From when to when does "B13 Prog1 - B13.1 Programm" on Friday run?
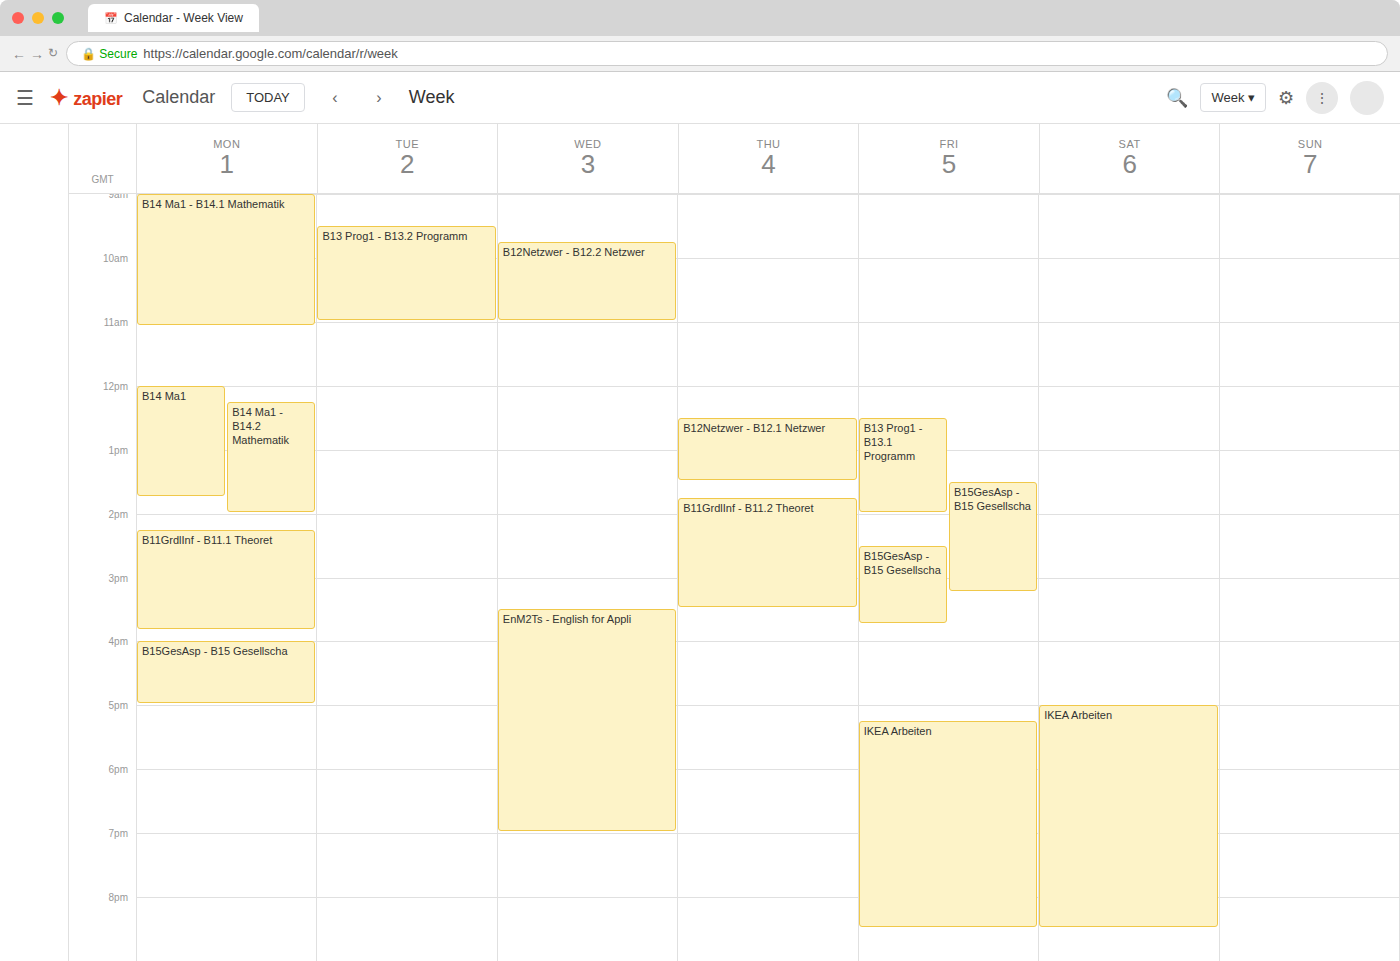
12:30 PM to 2:00 PM